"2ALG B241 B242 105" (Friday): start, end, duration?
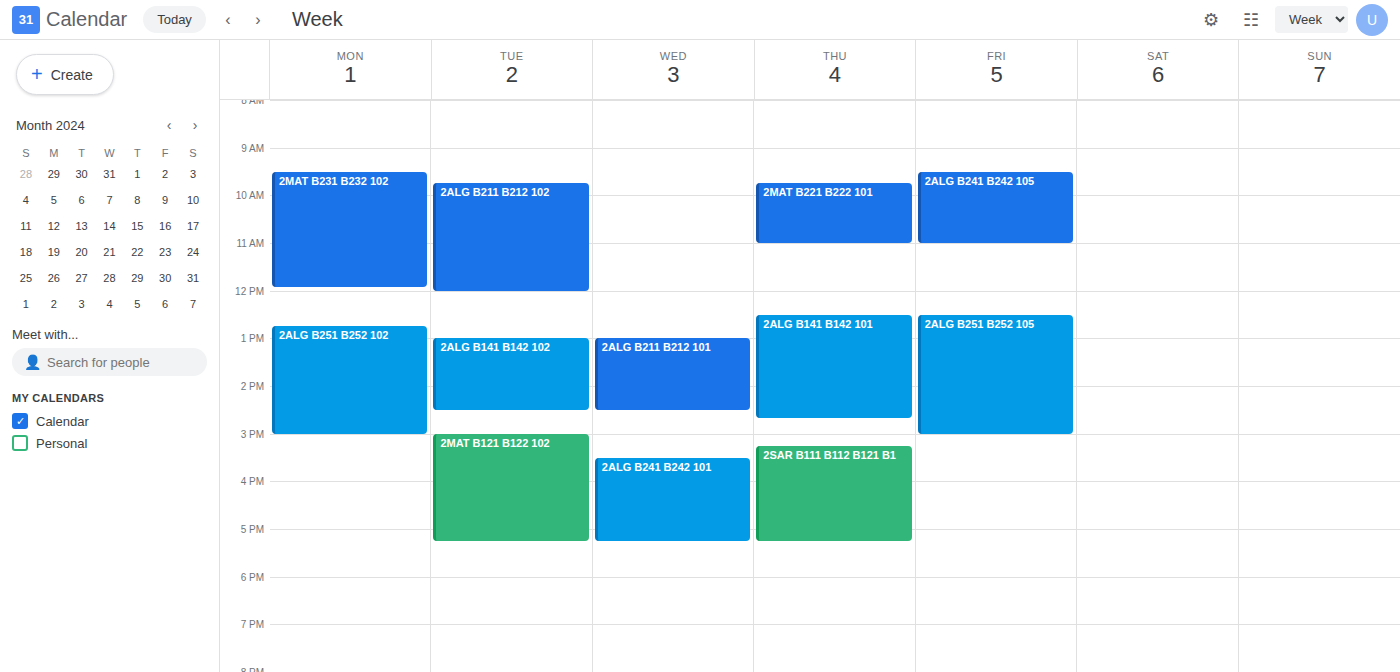
09:30 to 11:00, 1 hour 30 minutes